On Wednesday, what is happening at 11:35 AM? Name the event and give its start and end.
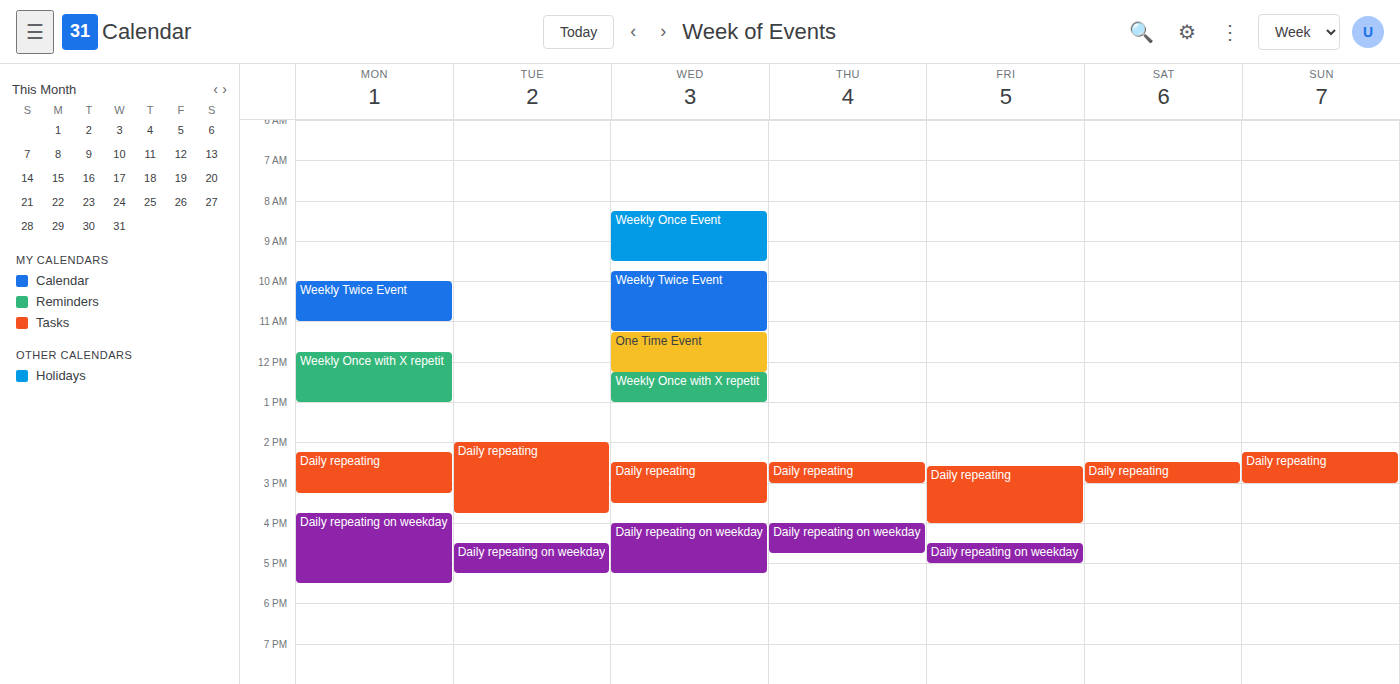
"One Time Event", 11:15 AM to 12:15 PM